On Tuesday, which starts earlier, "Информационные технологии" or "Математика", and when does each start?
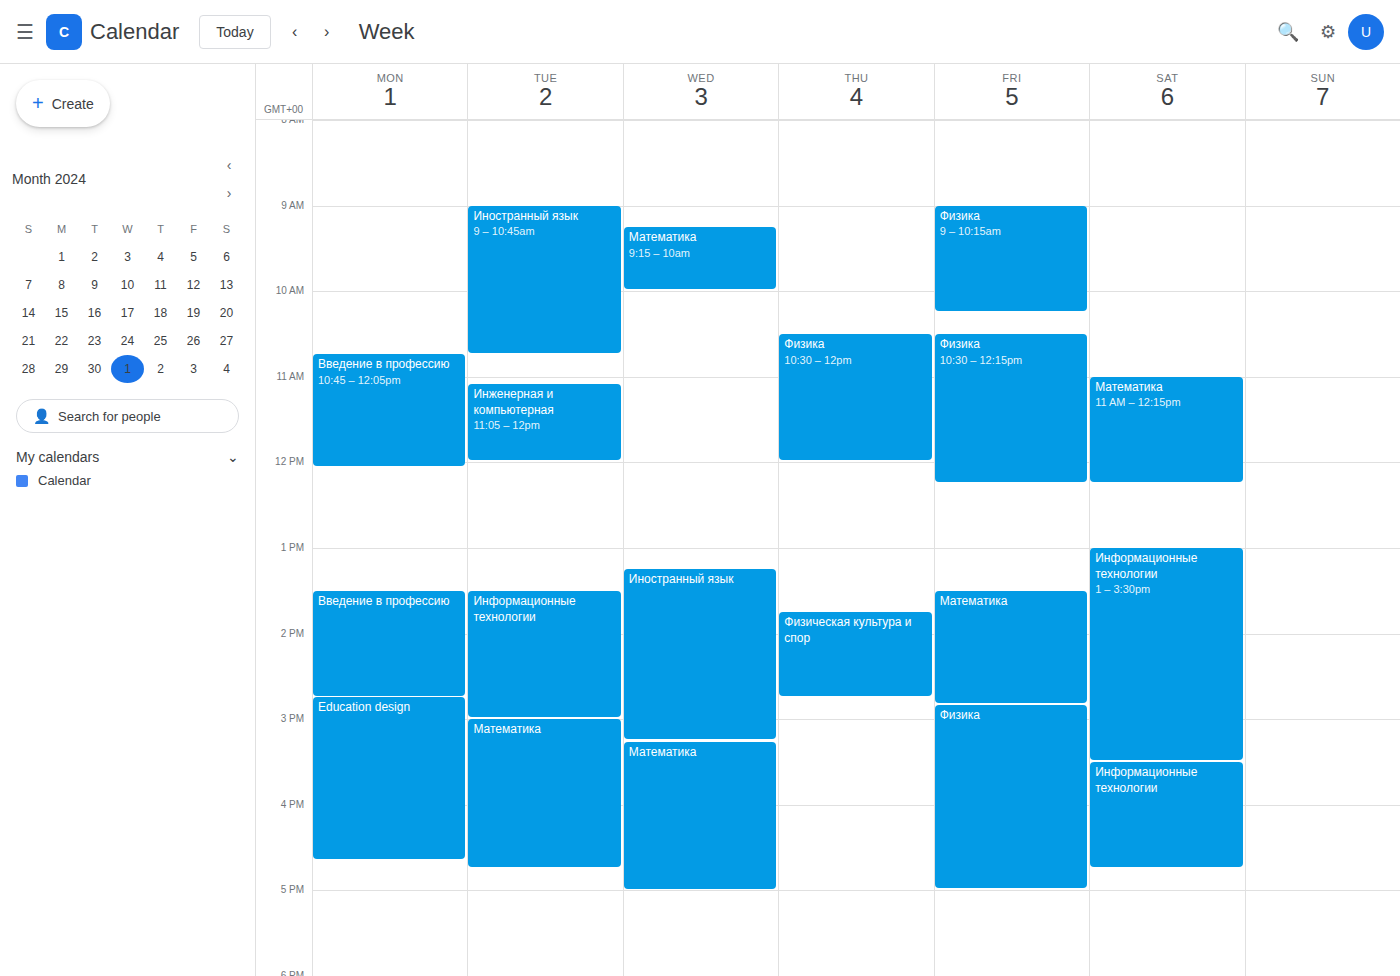
"Информационные технологии" 1:30 PM; "Математика" 3:00 PM.